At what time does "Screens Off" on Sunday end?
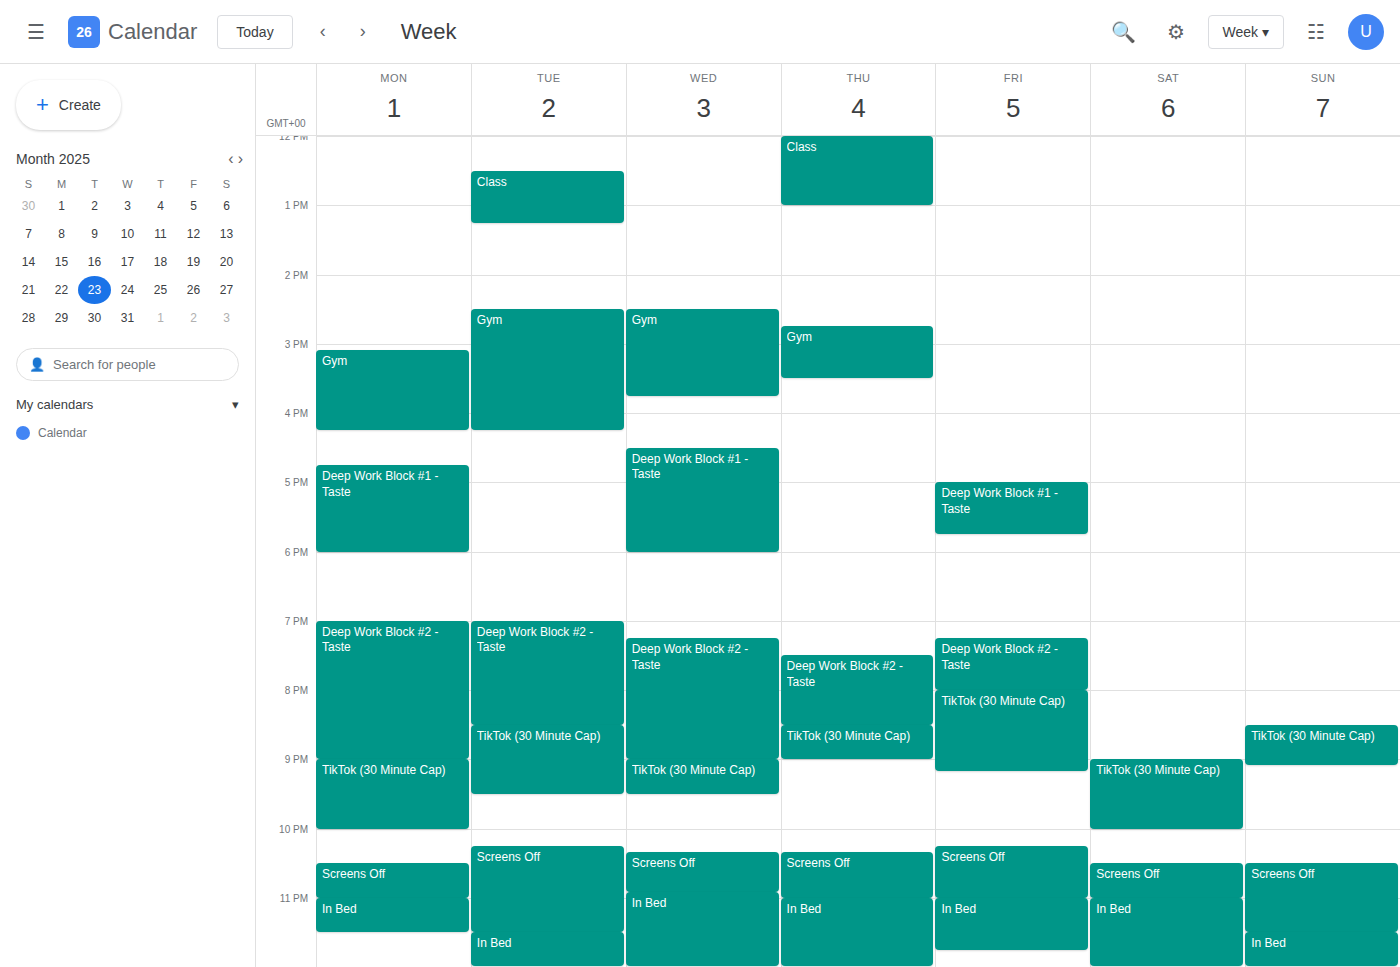
11:30 PM